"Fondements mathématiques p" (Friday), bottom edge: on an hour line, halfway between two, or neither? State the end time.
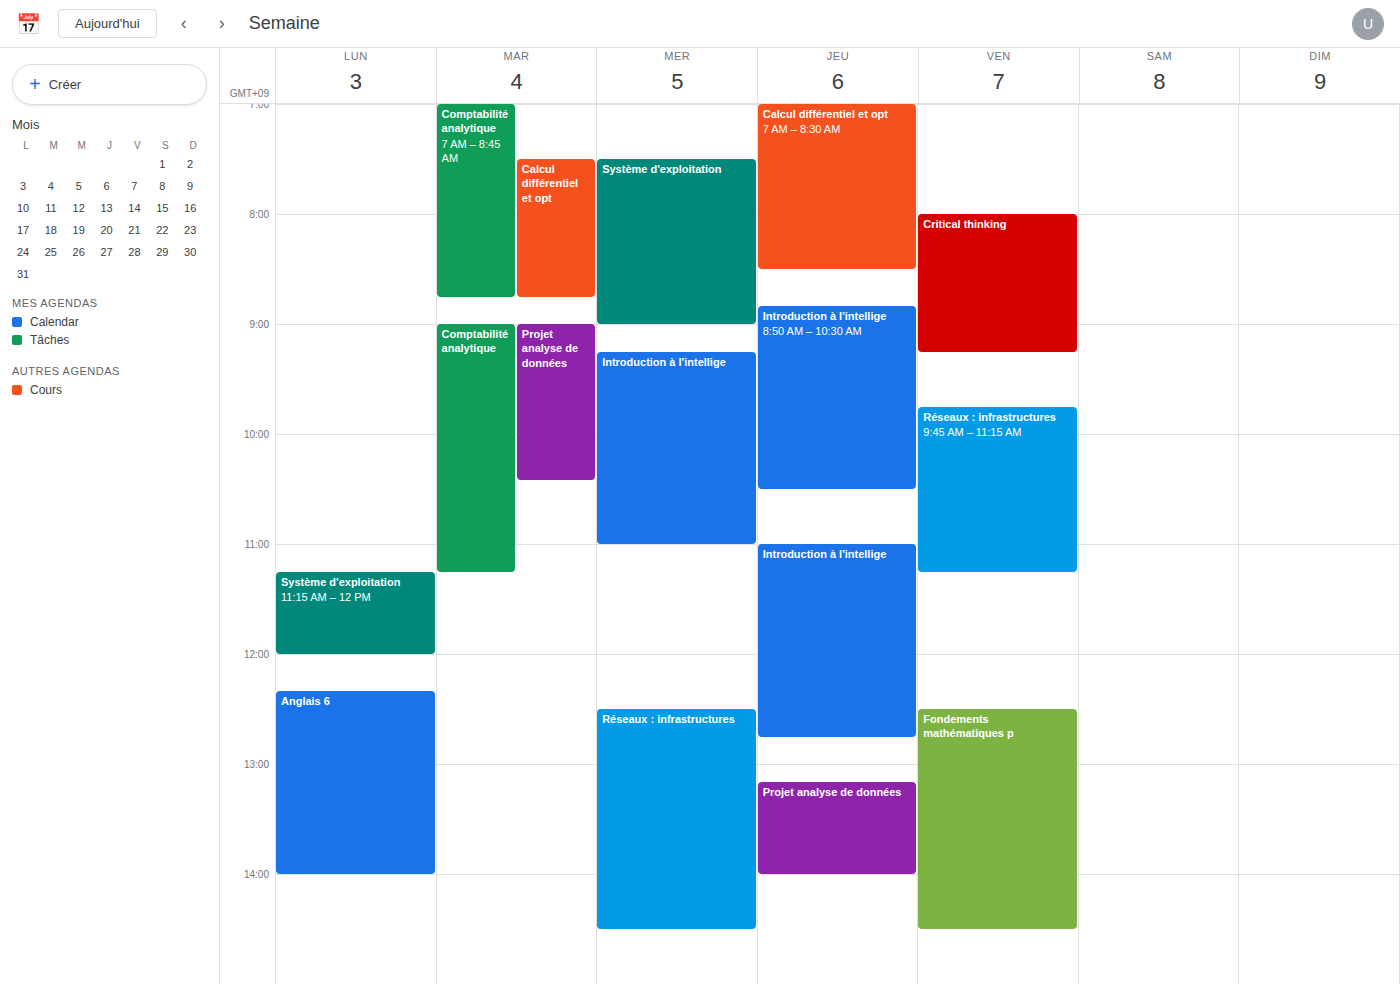
2:30 PM -- halfway between the 2 PM and 3 PM lines.